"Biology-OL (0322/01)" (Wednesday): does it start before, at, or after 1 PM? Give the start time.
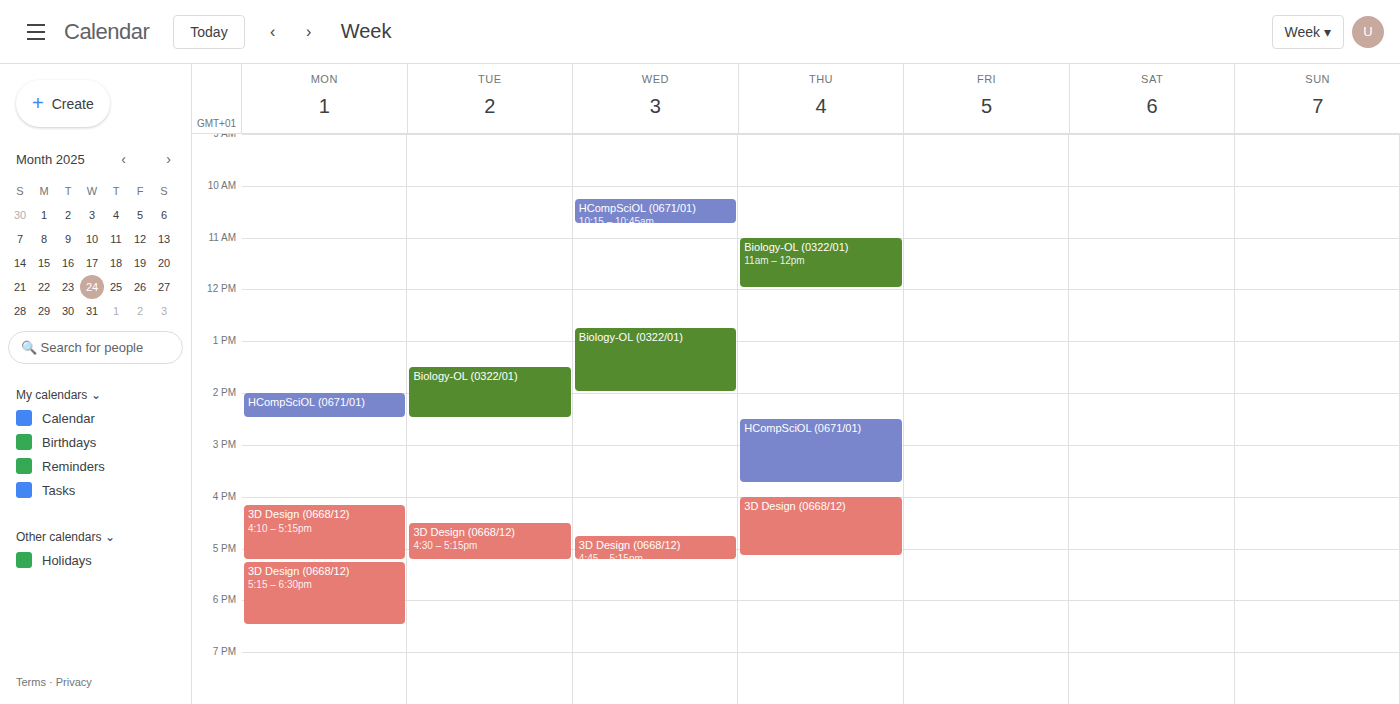
12:45 PM -- before 1 PM, 15 minutes above the 1 PM line.